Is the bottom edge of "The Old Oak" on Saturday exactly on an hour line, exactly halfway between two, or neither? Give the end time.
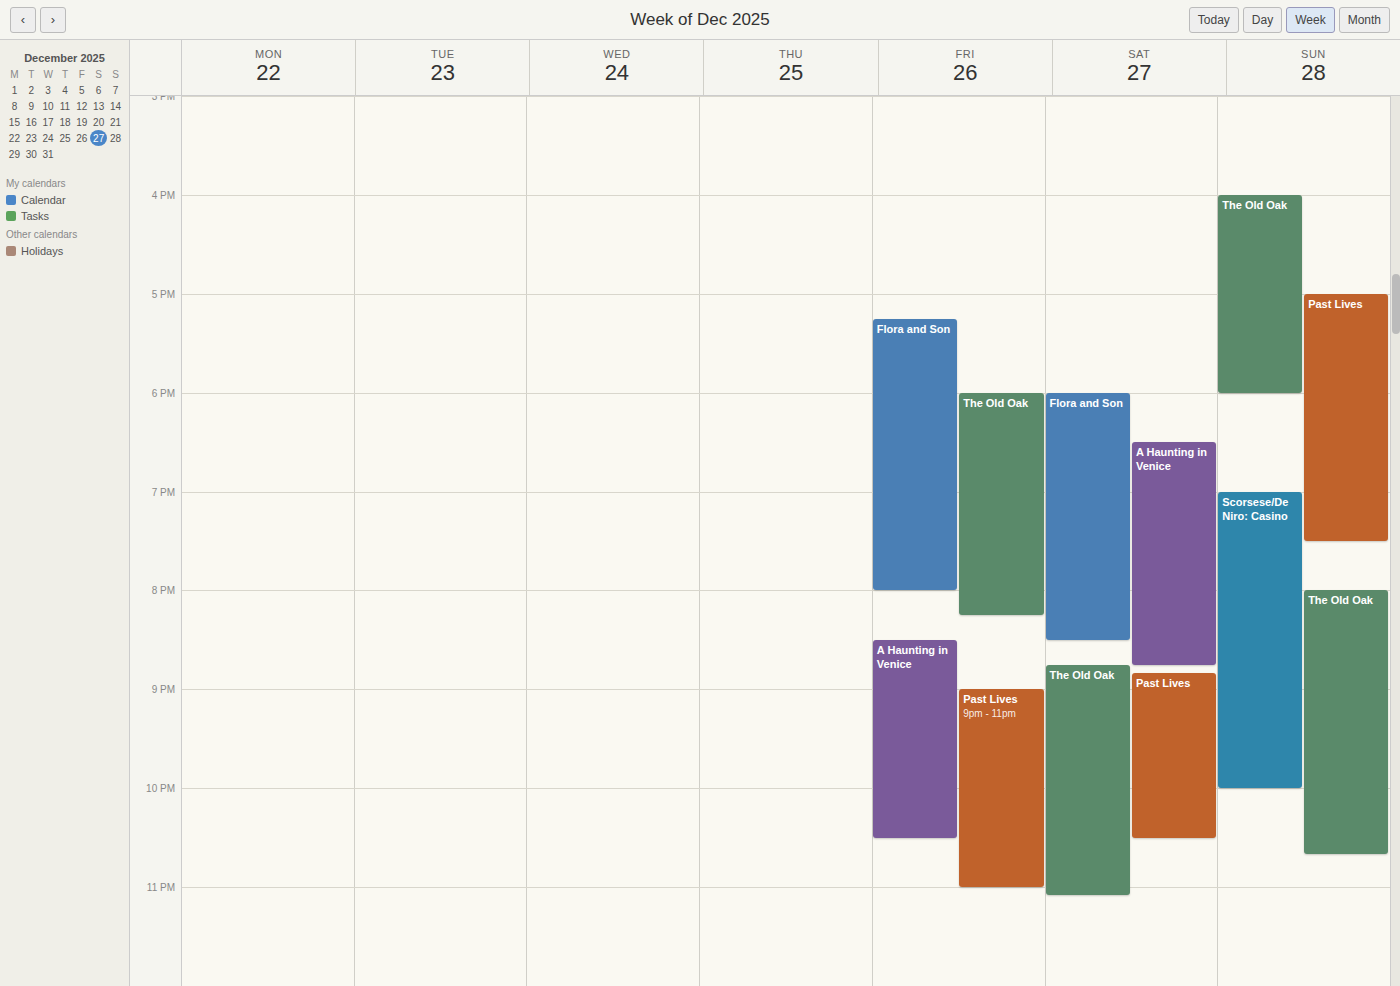
11:05 PM -- neither: 5 minutes below the 11 PM line and 55 minutes above the 12 AM line.